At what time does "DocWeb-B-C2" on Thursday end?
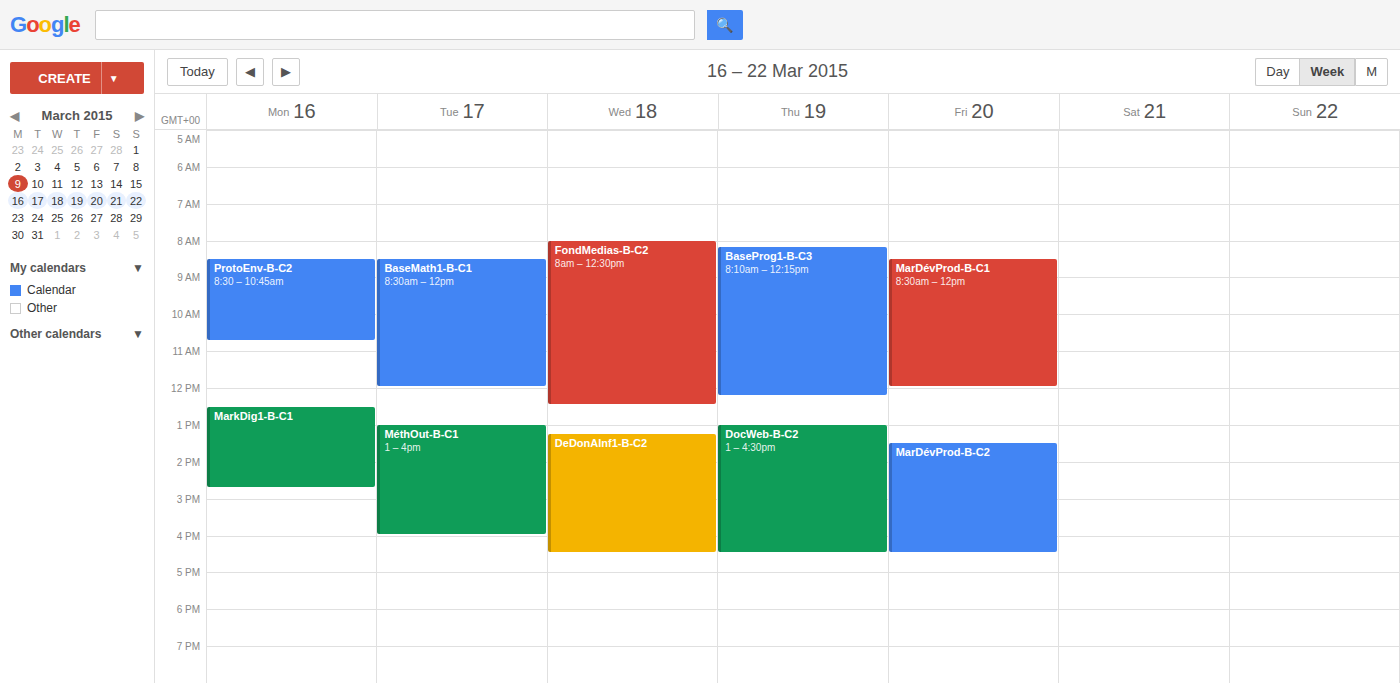
16:30